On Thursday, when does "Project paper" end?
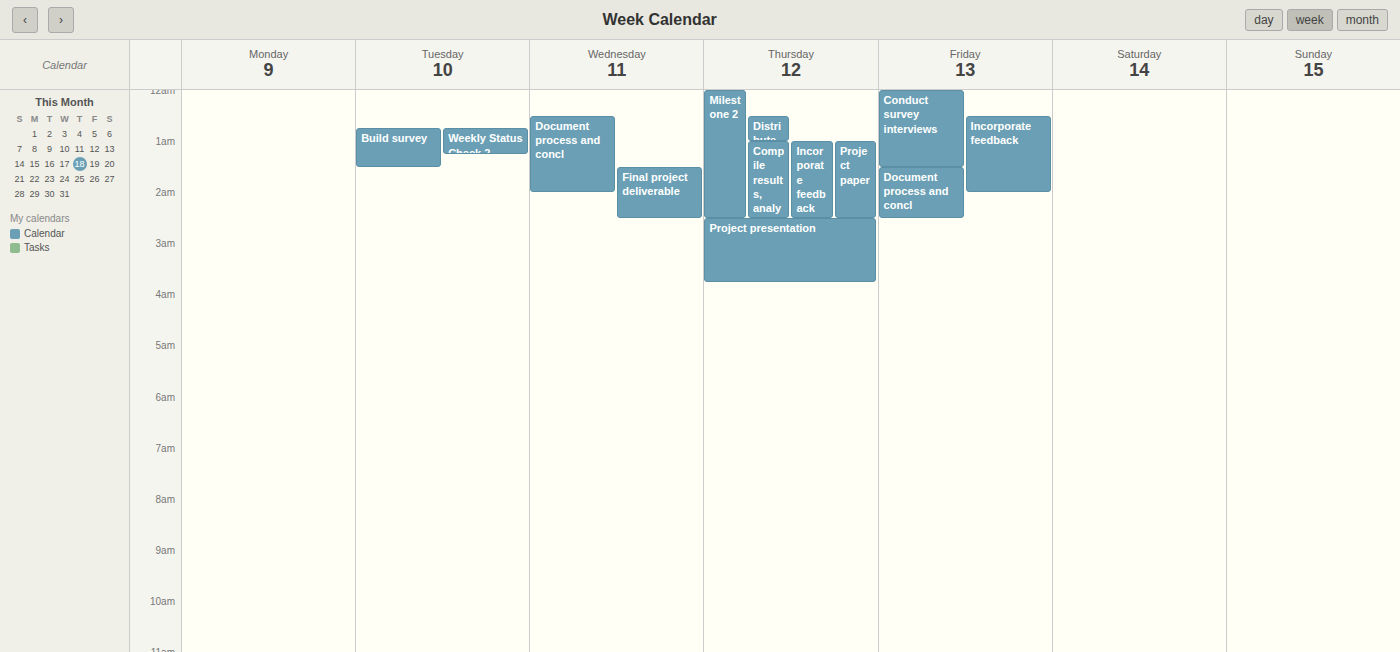
2:30 AM